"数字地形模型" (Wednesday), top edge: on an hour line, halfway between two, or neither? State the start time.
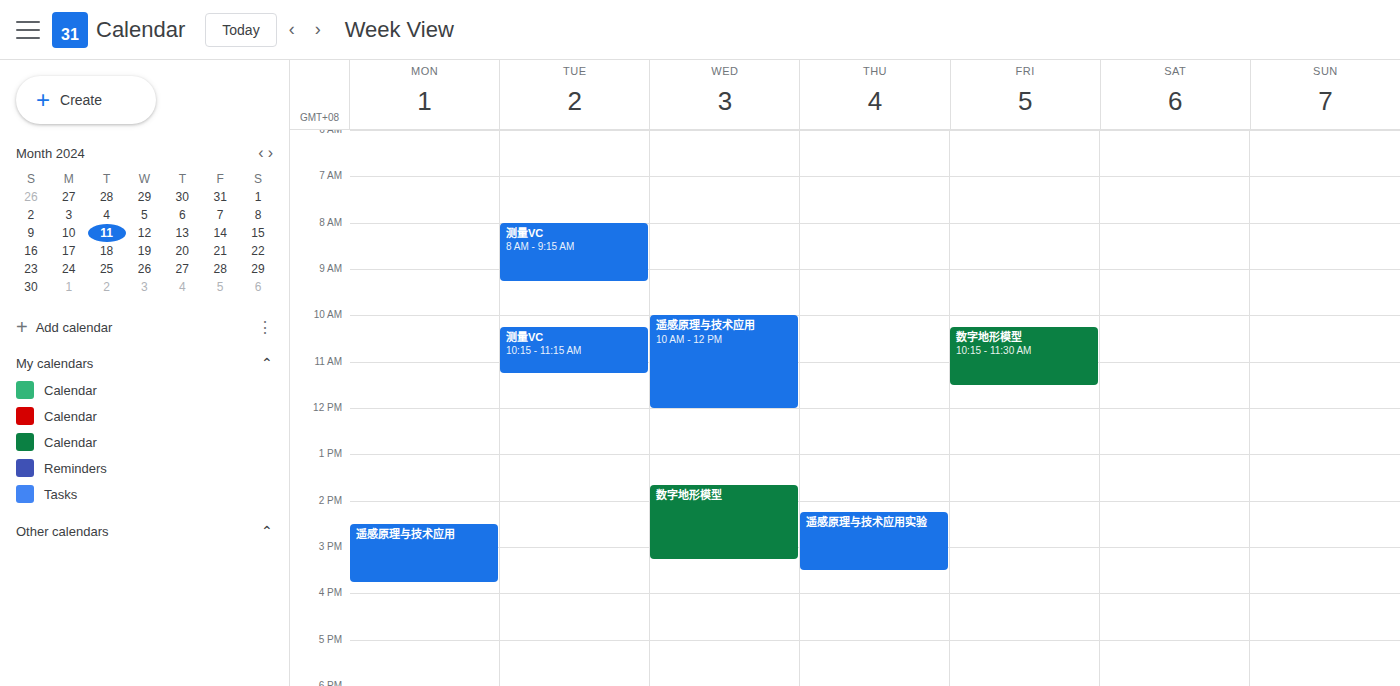
1:40 PM -- neither: 40 minutes below the 1 PM line and 20 minutes above the 2 PM line.